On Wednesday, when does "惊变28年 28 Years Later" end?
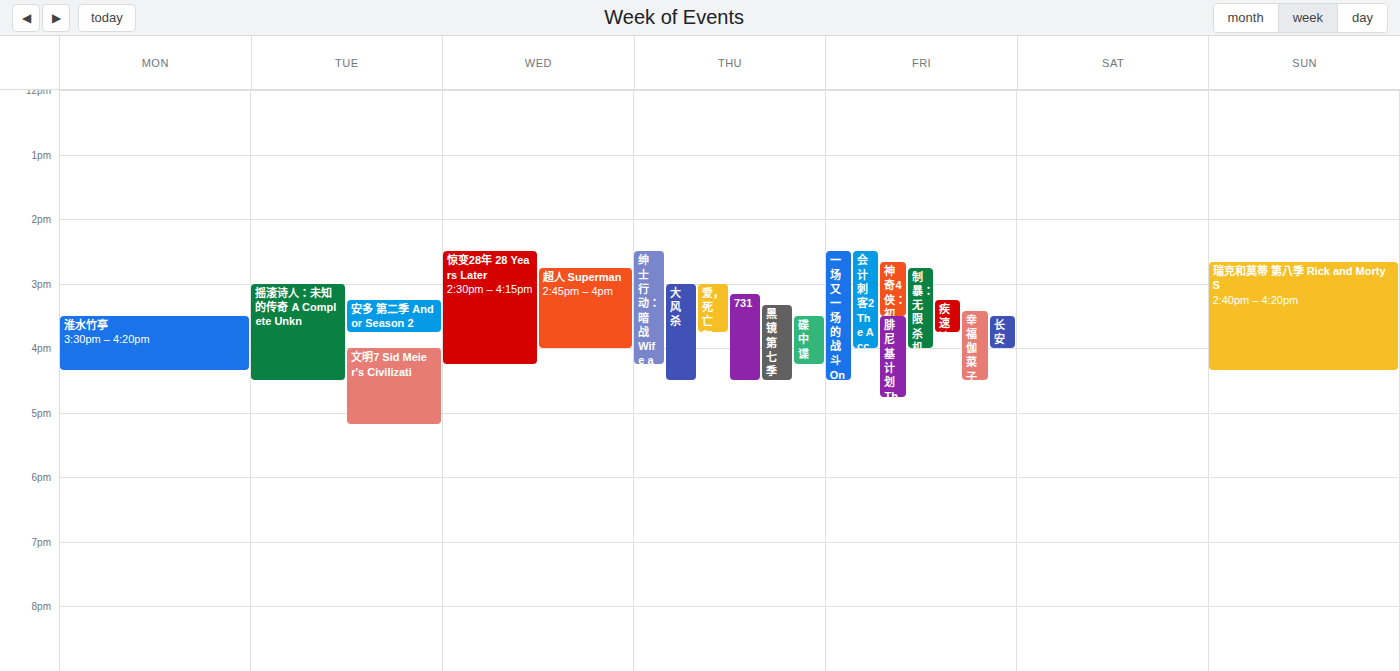
4:15 PM